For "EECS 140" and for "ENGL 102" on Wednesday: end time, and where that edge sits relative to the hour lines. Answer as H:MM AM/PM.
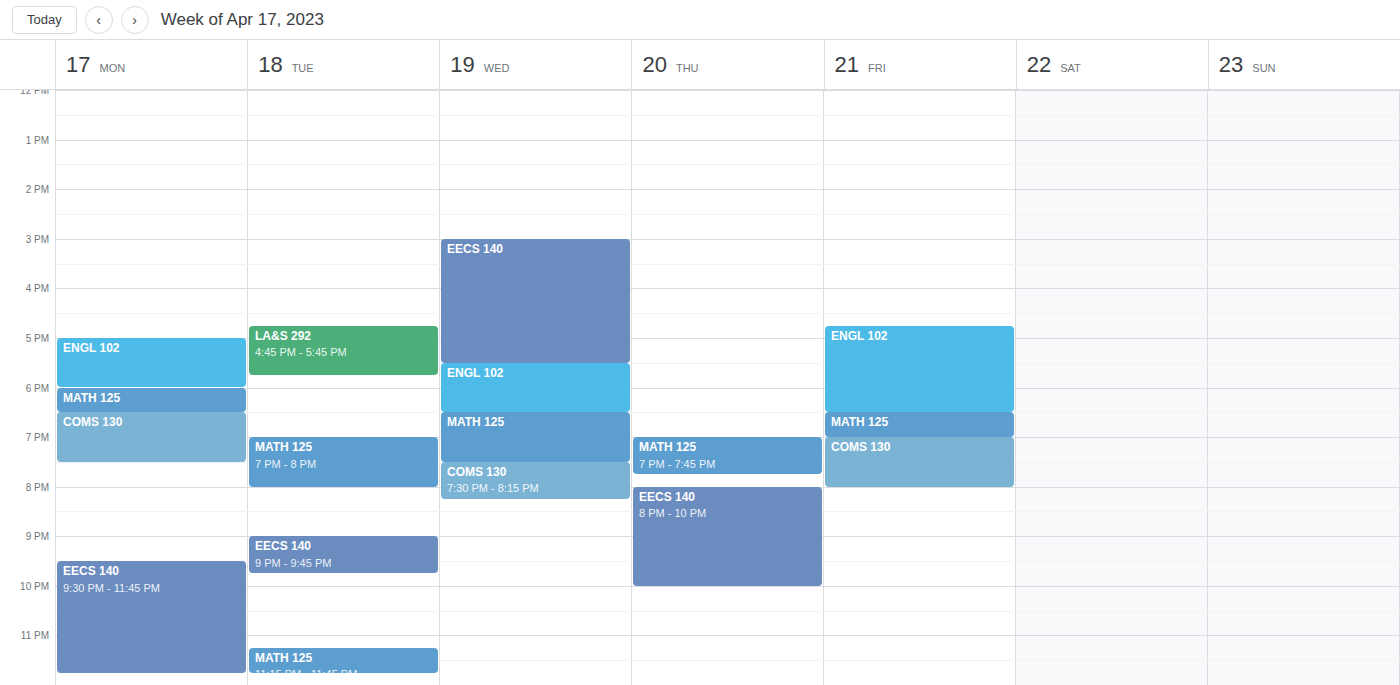
"EECS 140": 5:30 PM, halfway between the 5 PM and 6 PM lines. "ENGL 102": 6:30 PM, halfway between the 6 PM and 7 PM lines.